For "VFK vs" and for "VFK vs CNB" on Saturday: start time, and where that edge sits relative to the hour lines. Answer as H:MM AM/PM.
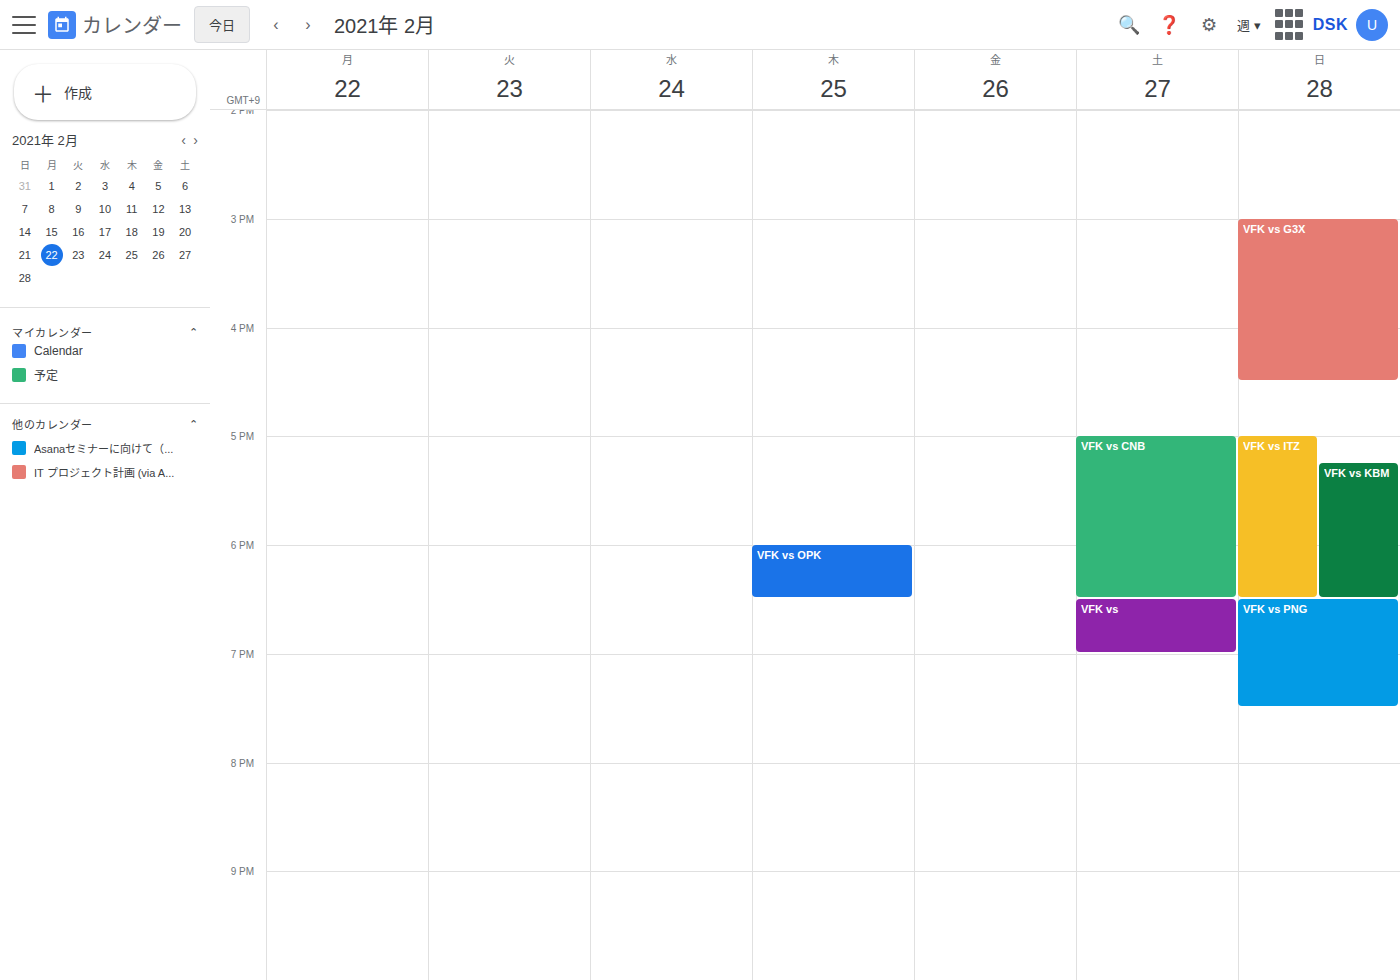
"VFK vs": 6:30 PM, halfway between the 6 PM and 7 PM lines. "VFK vs CNB": 5:00 PM, exactly on the 5 PM line.